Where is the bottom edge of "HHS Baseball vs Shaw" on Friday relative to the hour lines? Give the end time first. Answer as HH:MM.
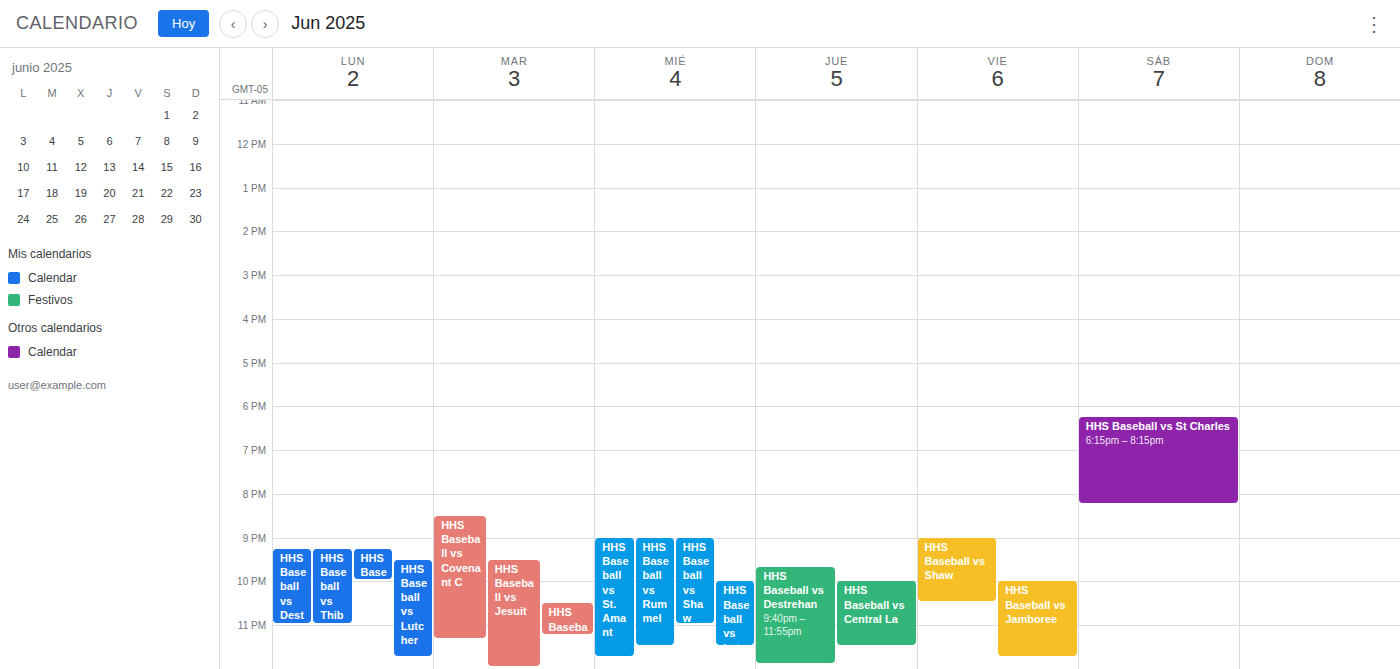
22:30 -- halfway between the 22:00 and 23:00 lines.